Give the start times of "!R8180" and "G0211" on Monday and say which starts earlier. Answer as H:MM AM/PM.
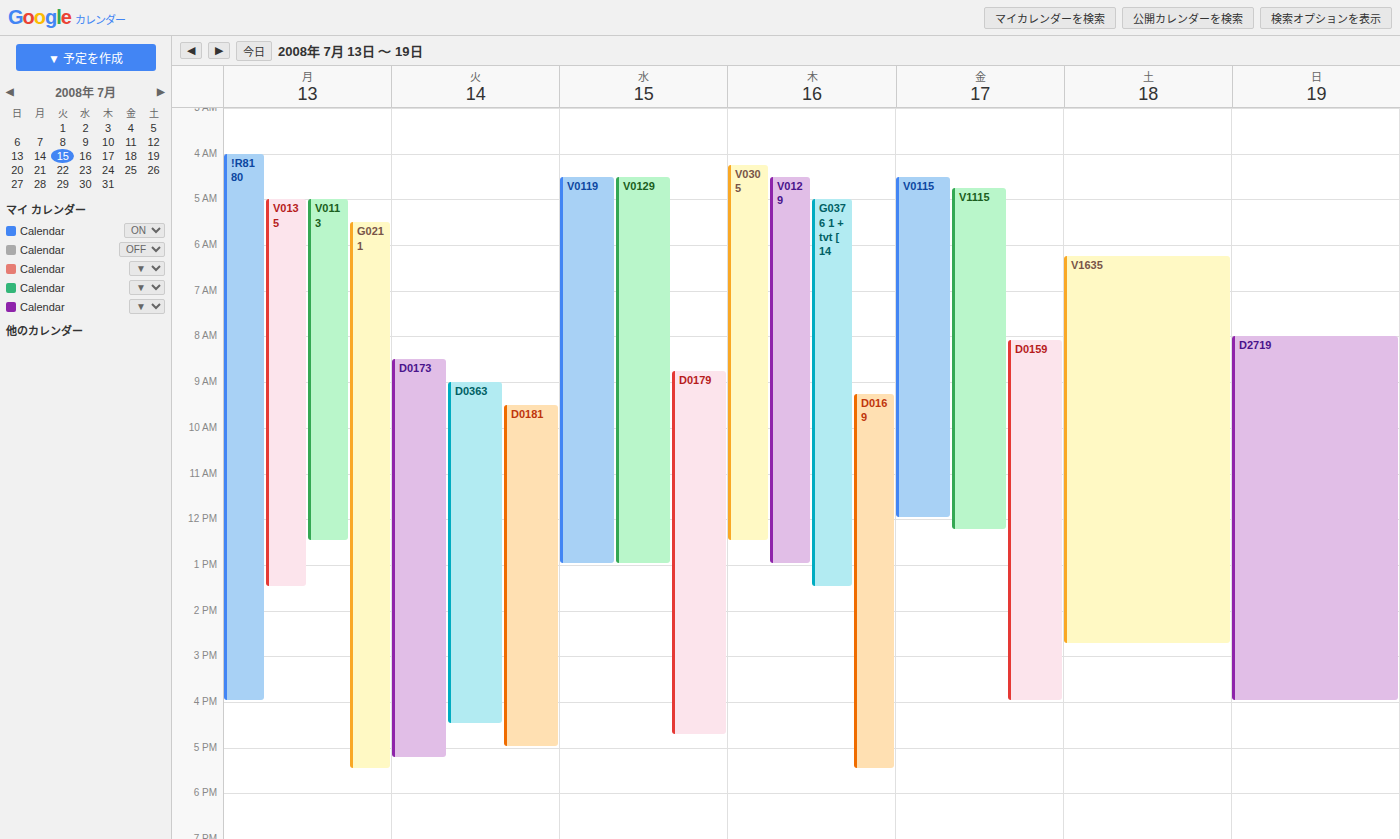
"!R8180" 4:00 AM; "G0211" 5:30 AM.